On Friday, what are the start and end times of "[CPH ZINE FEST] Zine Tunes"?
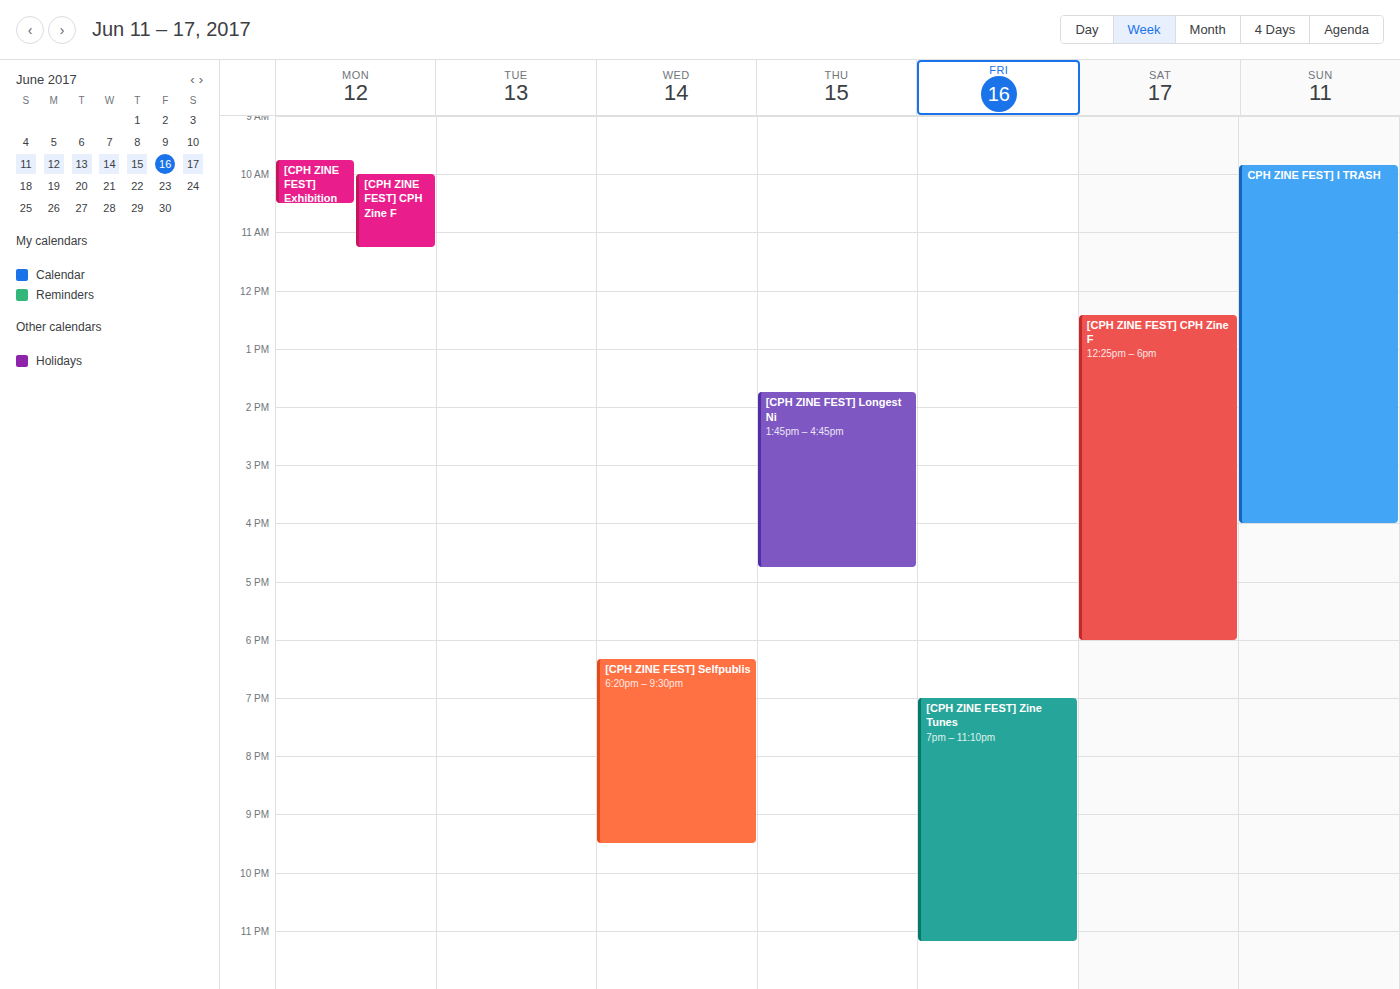
7:00 PM to 11:10 PM